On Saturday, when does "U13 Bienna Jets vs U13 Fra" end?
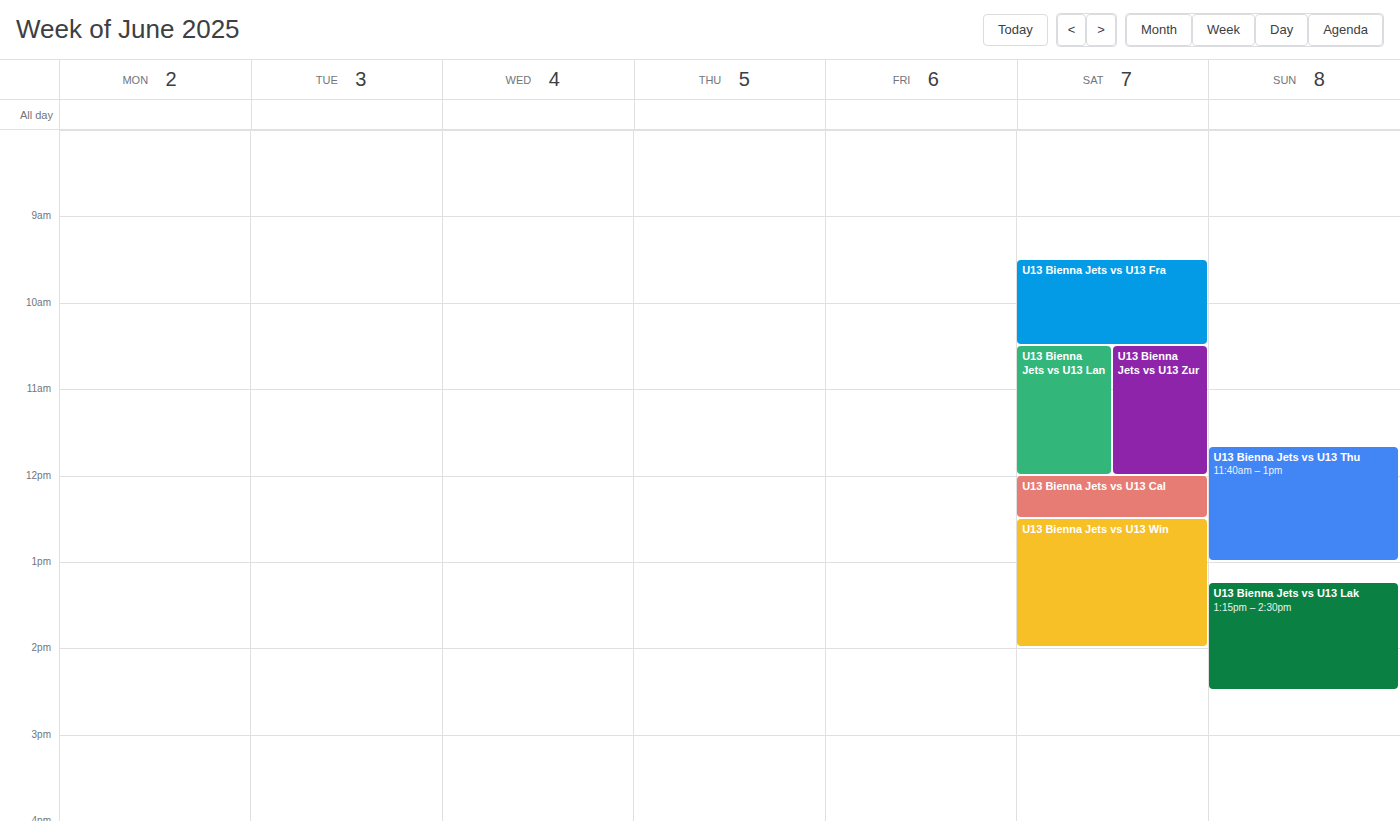
10:30